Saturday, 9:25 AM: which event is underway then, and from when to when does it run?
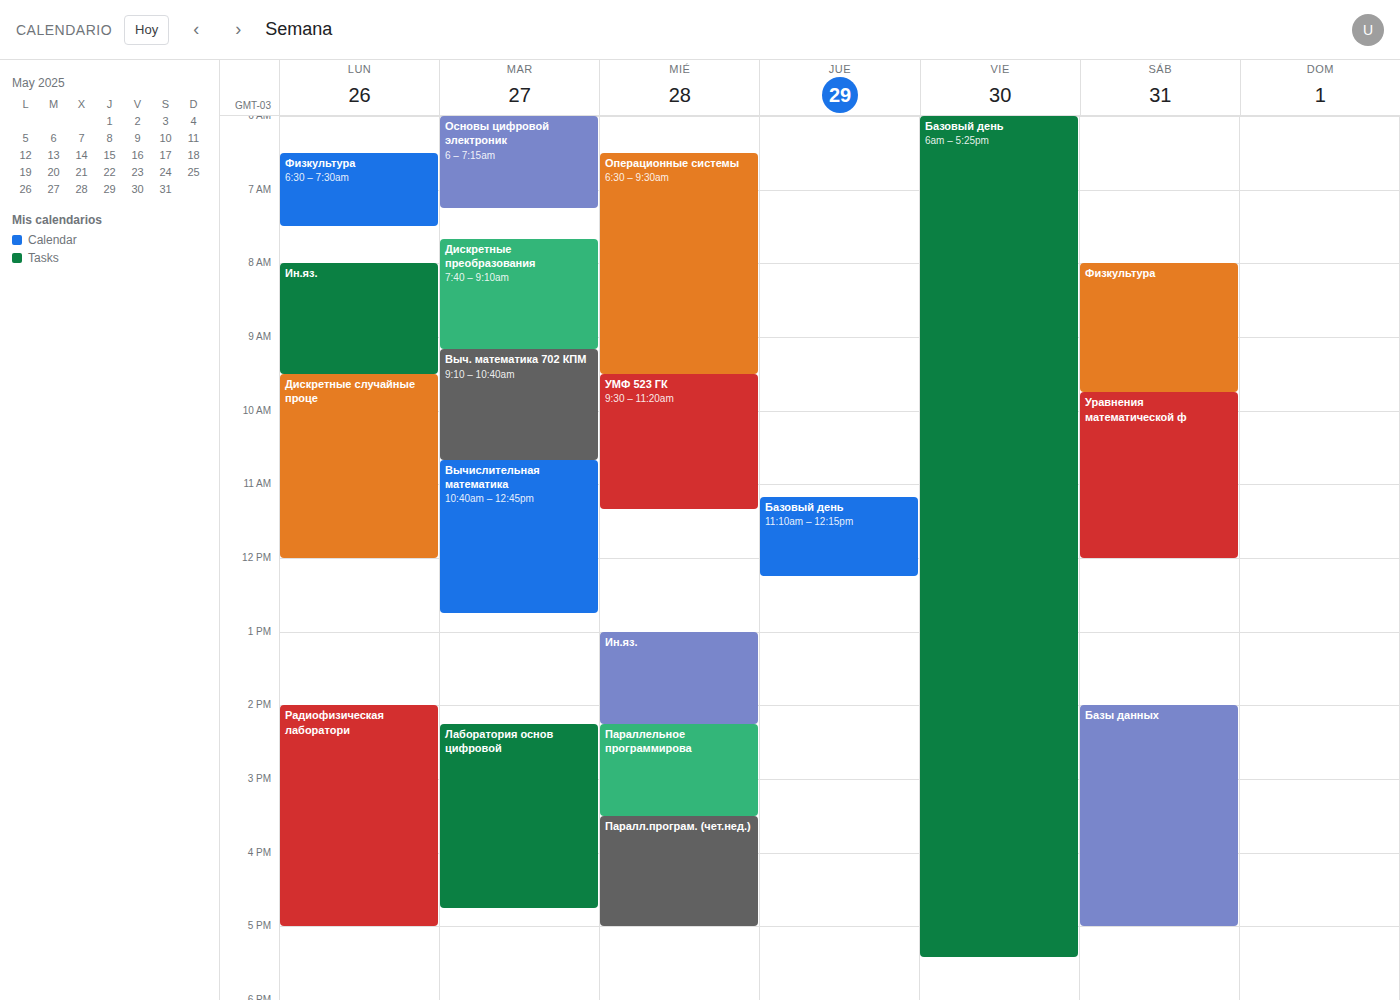
"Физкультура", 8:00 AM to 9:45 AM